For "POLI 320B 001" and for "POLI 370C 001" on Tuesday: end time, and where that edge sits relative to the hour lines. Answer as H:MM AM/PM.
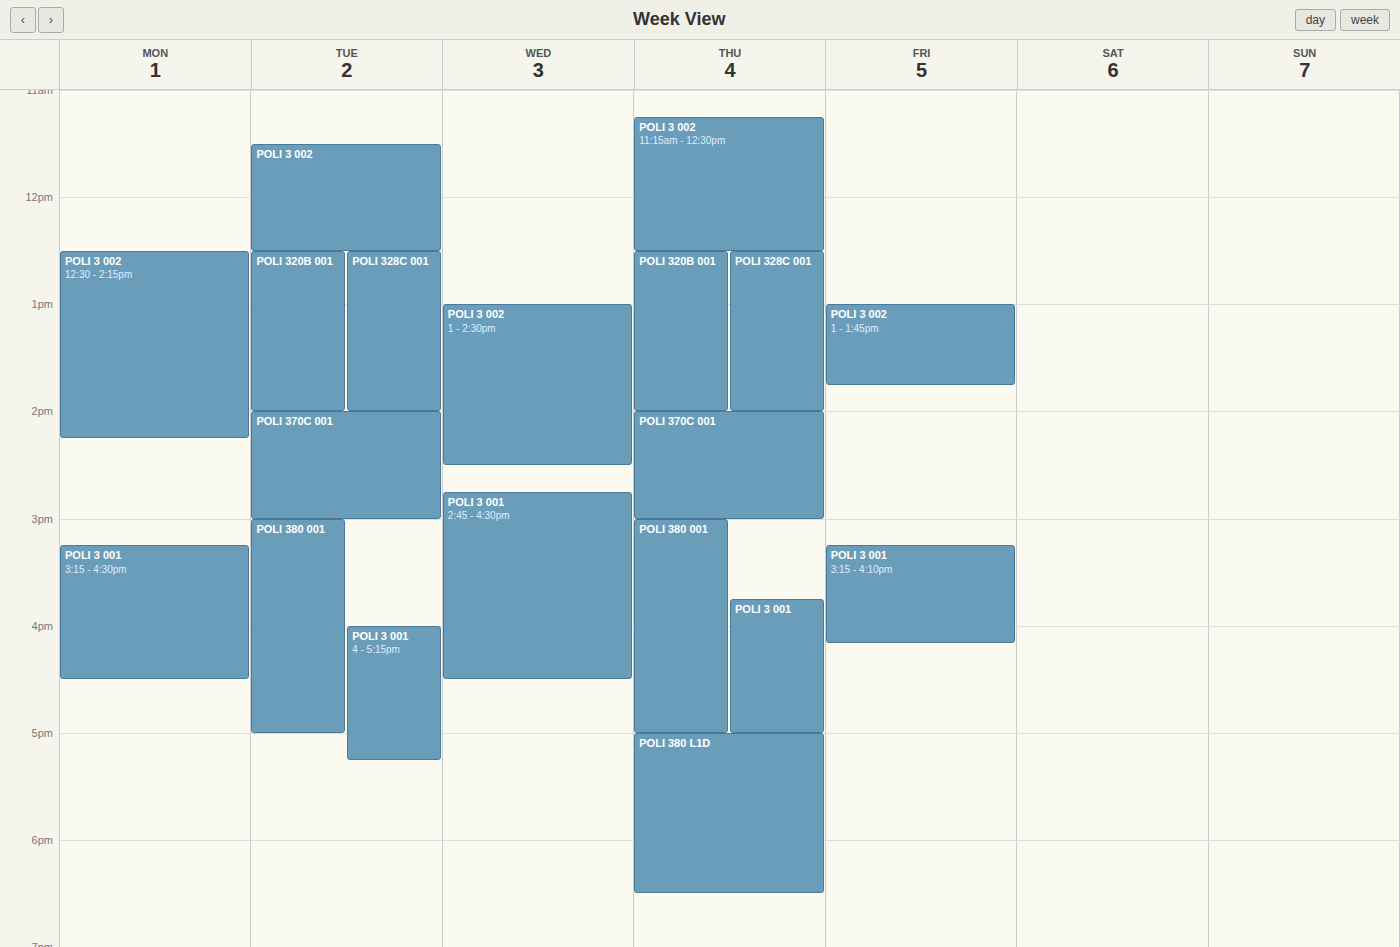
"POLI 320B 001": 2:00 PM, exactly on the 2 PM line. "POLI 370C 001": 3:00 PM, exactly on the 3 PM line.